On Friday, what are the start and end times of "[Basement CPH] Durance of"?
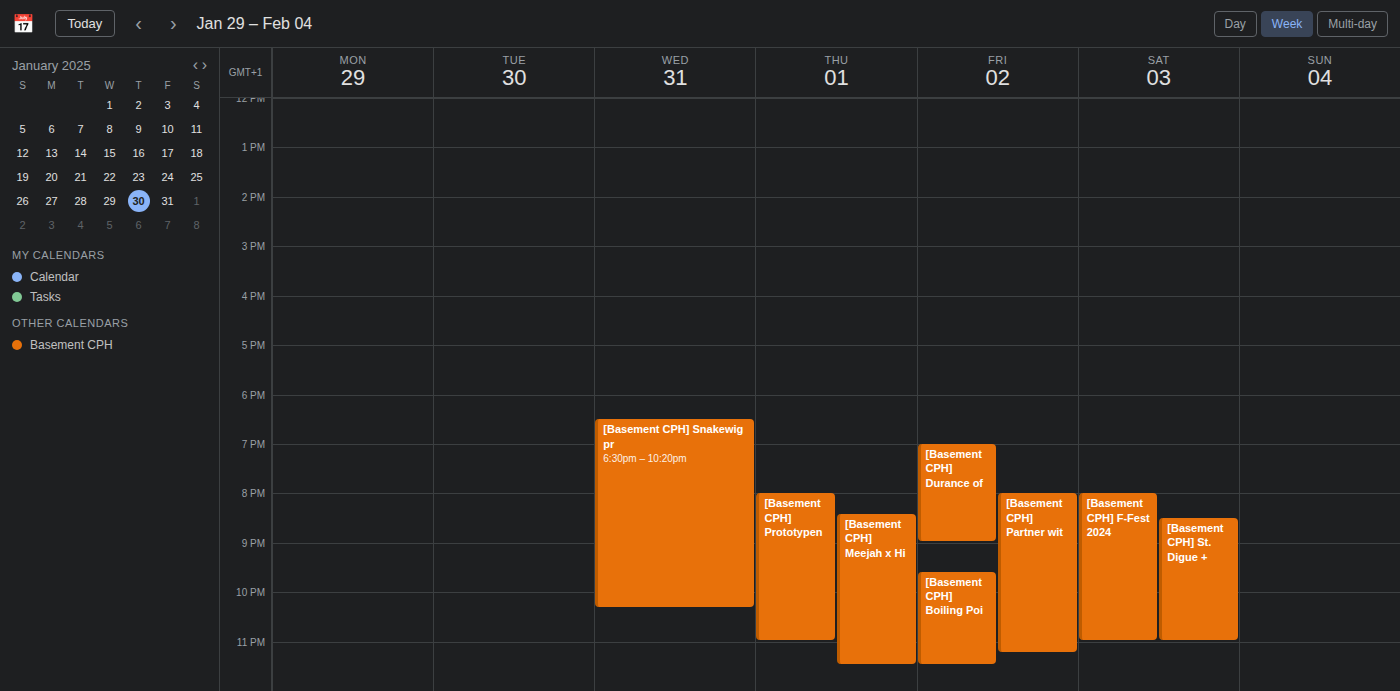
7:00 PM to 9:00 PM